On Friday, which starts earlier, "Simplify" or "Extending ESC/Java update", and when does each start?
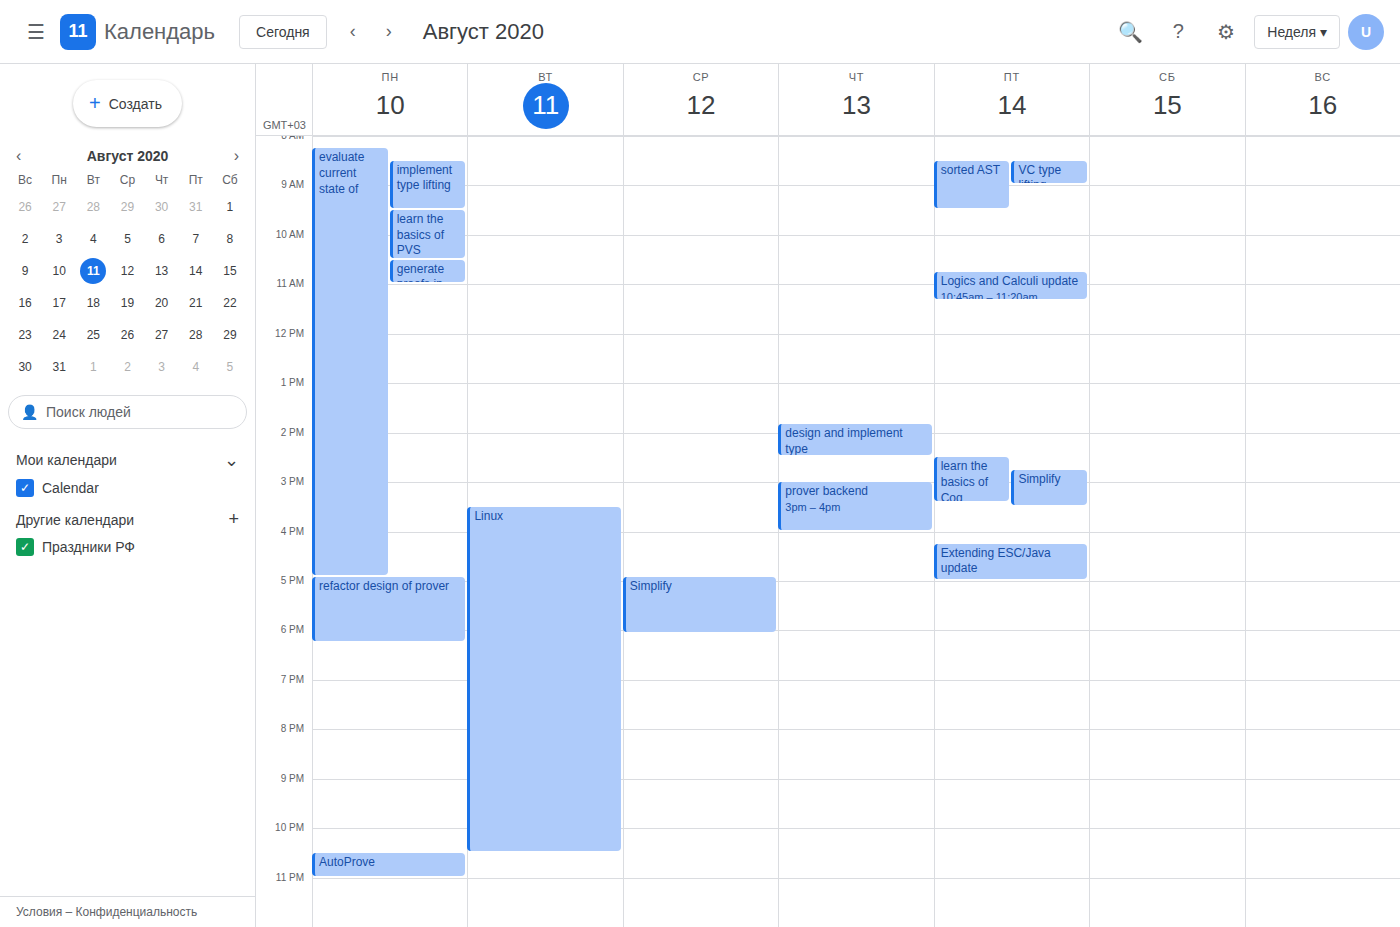
"Simplify" 14:45; "Extending ESC/Java update" 16:15.